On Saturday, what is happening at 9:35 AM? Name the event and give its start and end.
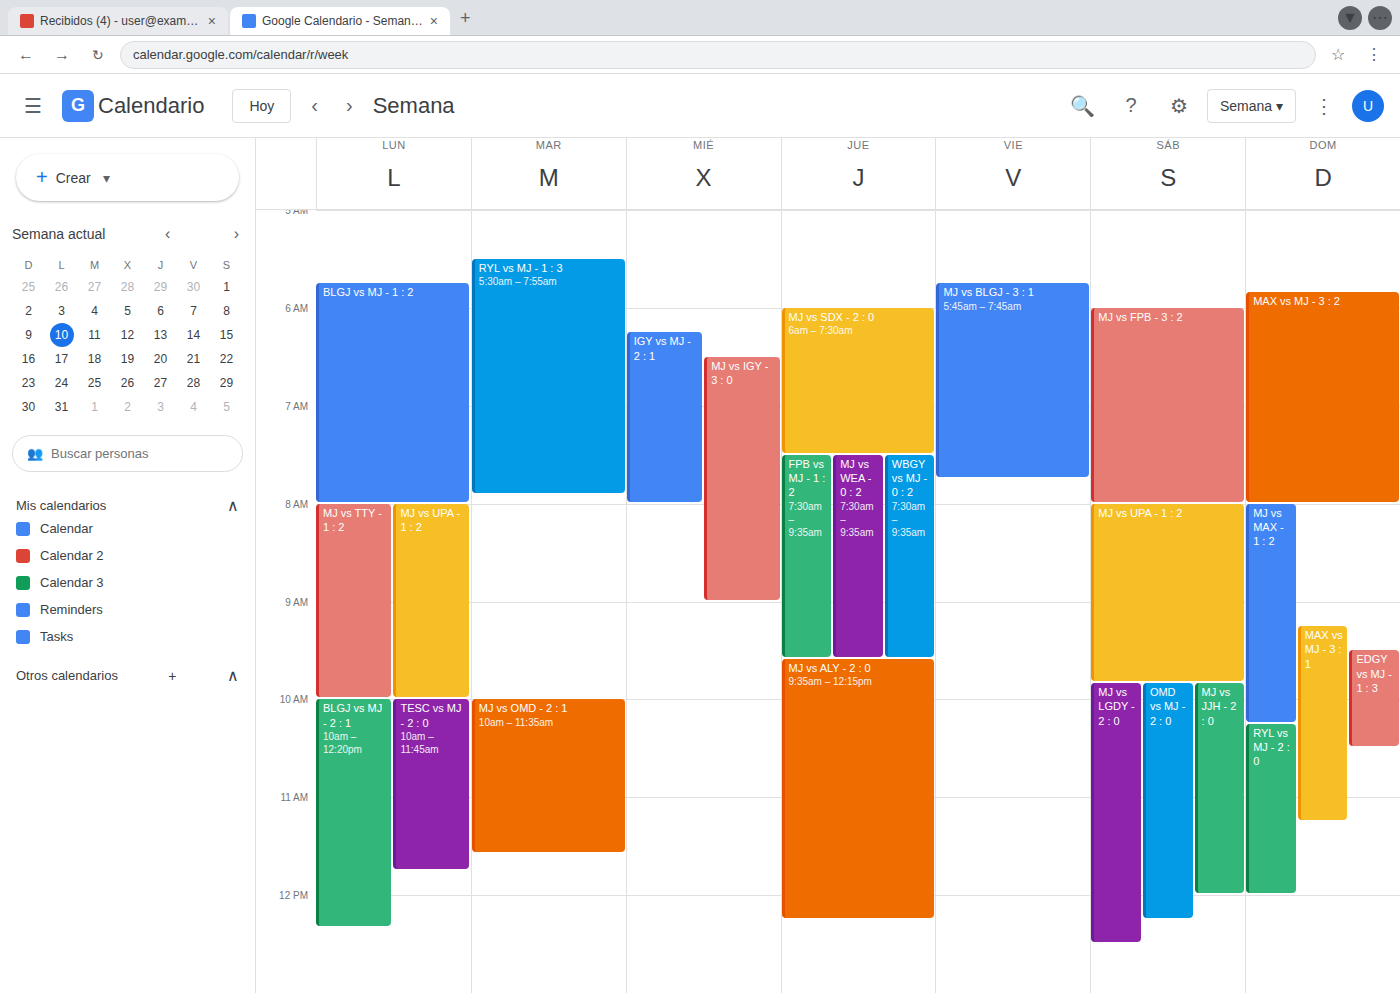
"MJ vs UPA - 1 : 2", 8:00 AM to 9:50 AM